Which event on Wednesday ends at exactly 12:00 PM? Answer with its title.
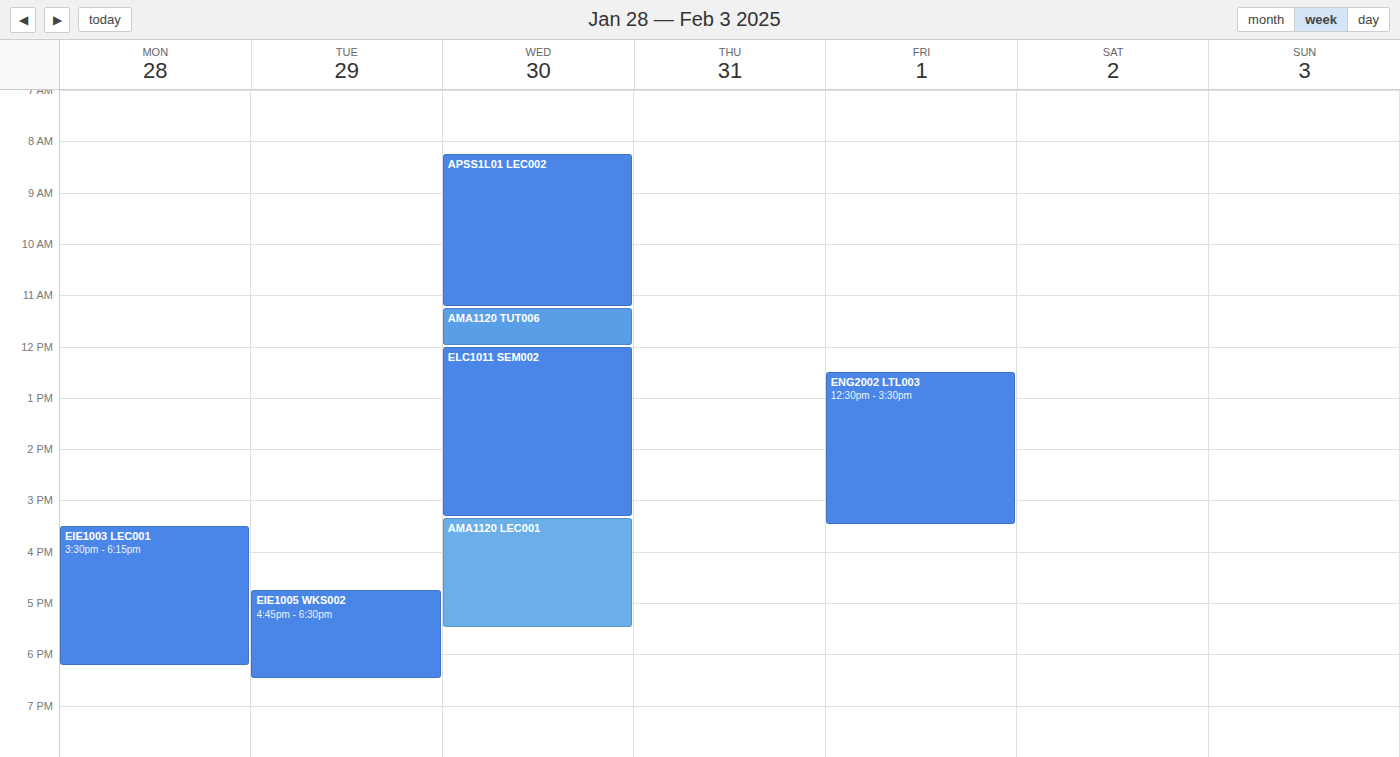
"AMA1120 TUT006"